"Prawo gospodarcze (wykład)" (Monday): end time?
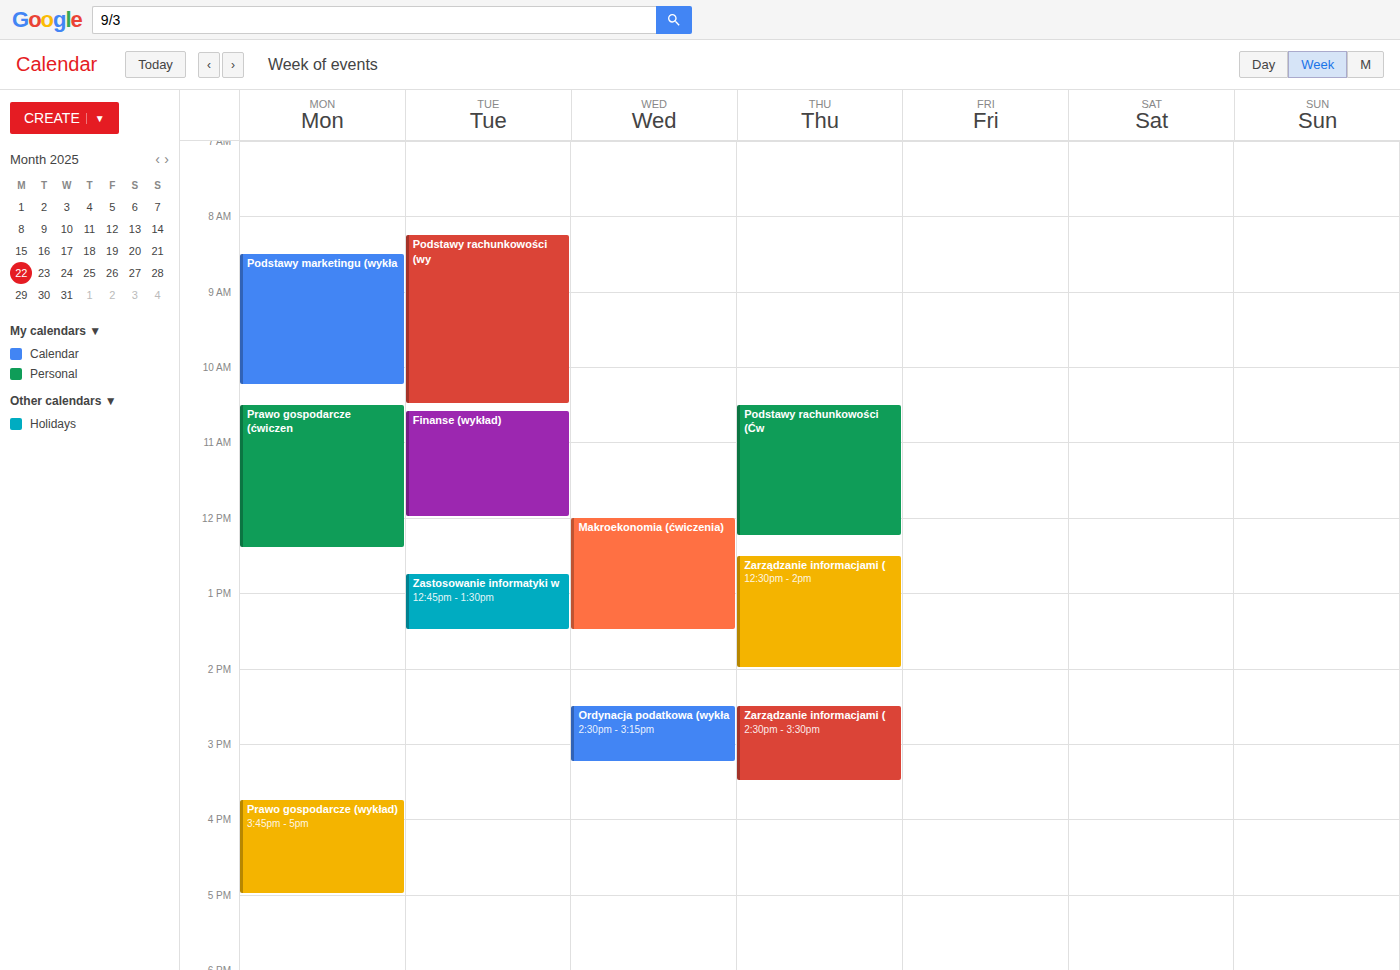
5:00 PM